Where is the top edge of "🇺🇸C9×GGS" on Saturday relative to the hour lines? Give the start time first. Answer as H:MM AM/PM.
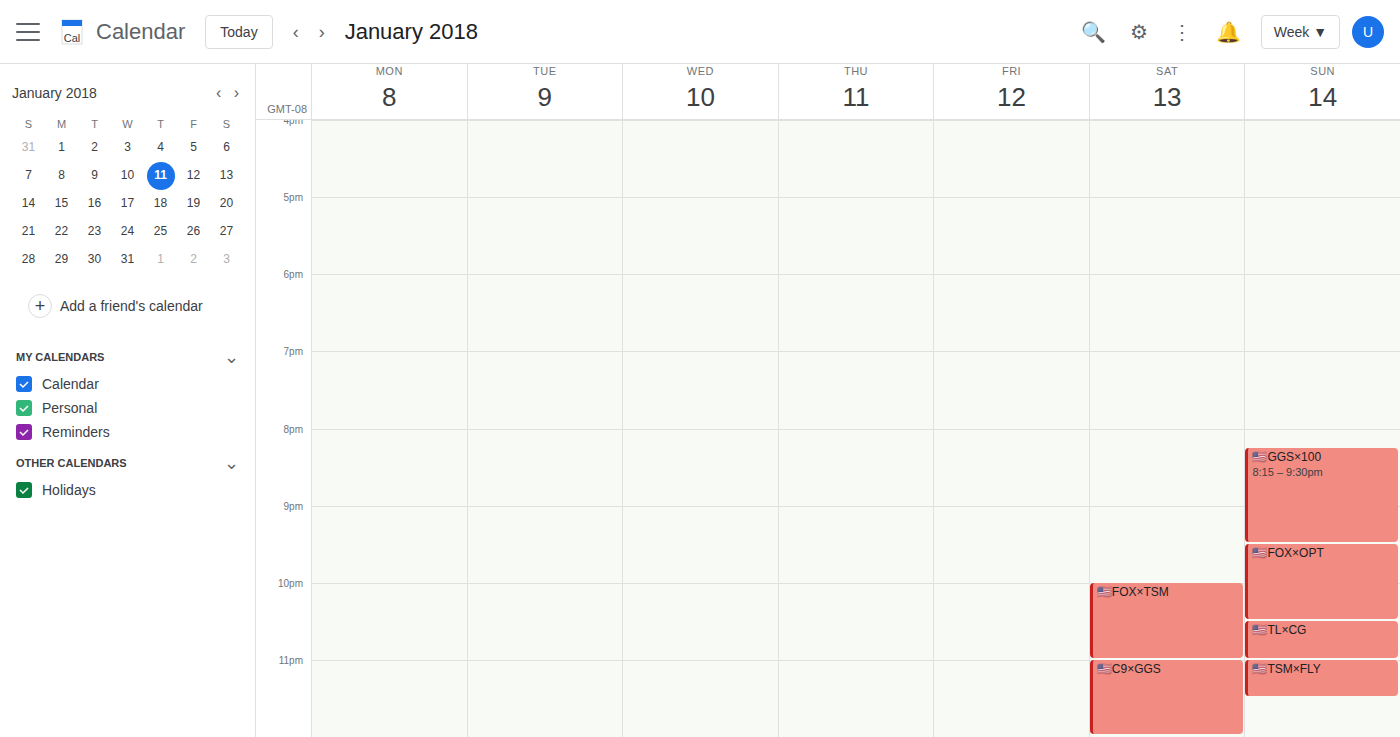
11:00 PM -- exactly on the 11 PM line.